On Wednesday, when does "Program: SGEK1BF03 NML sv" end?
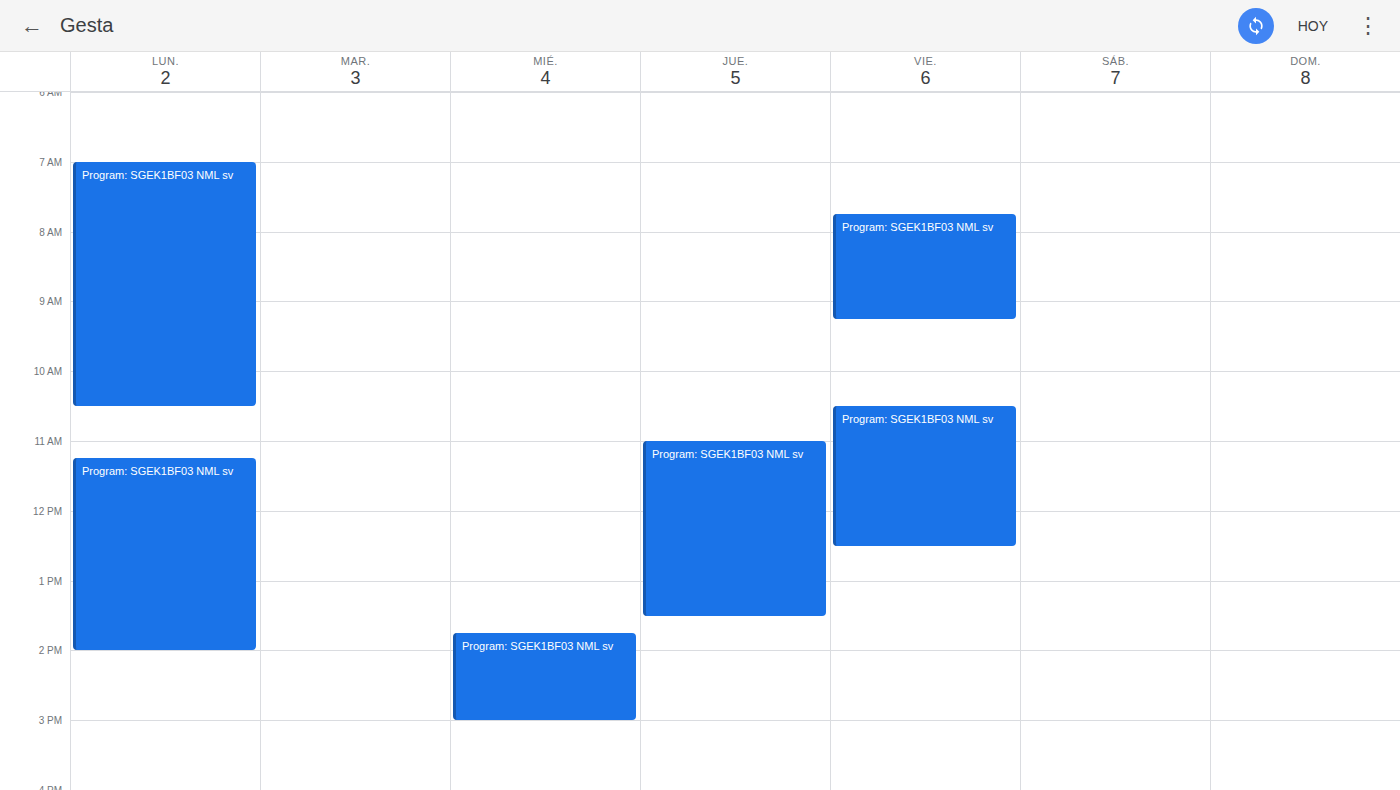
3:00 PM